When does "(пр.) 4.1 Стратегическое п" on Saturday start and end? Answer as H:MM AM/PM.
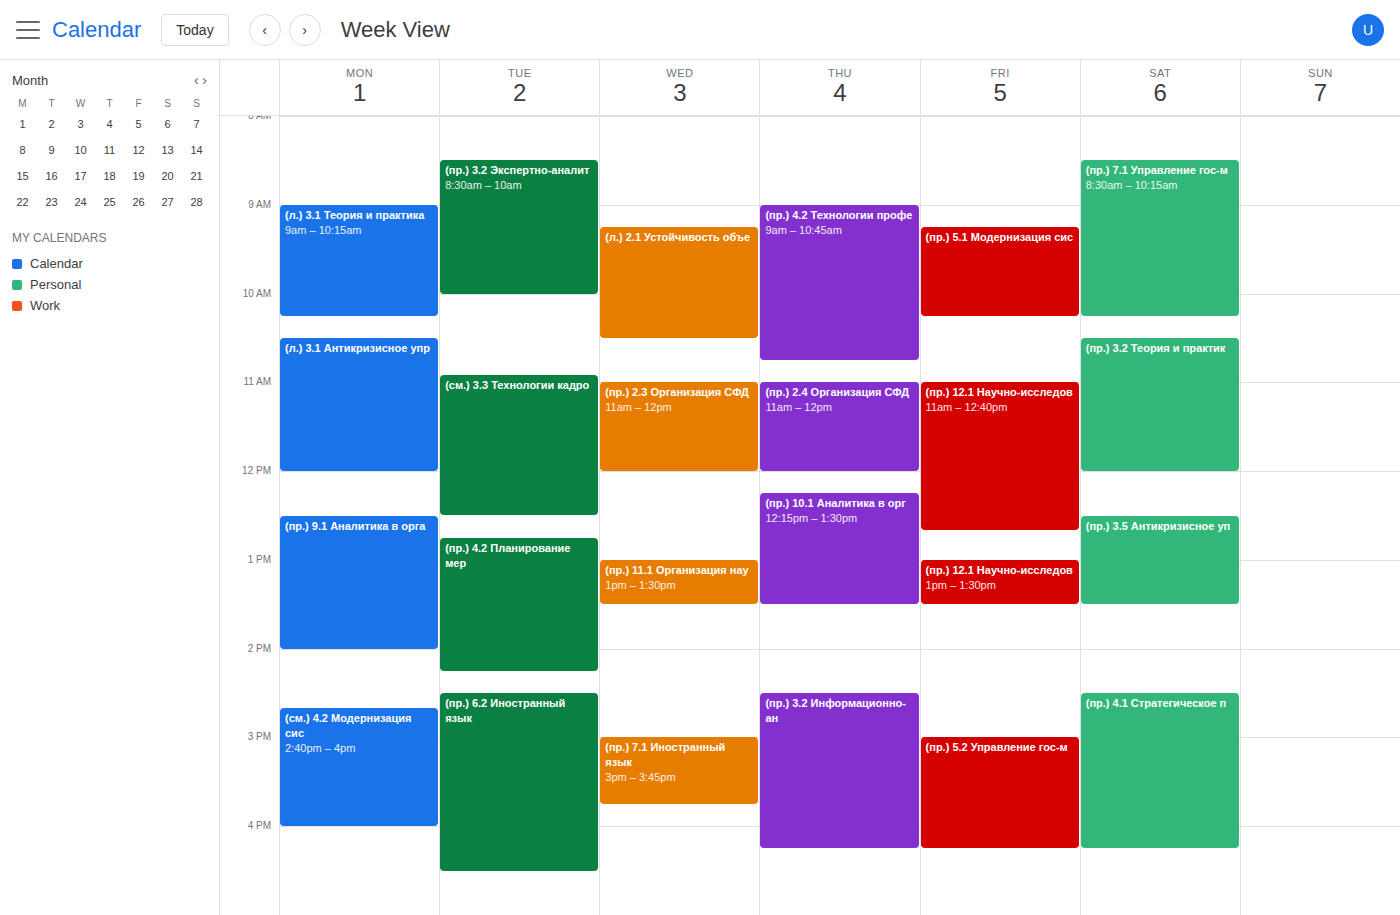
2:30 PM to 4:15 PM